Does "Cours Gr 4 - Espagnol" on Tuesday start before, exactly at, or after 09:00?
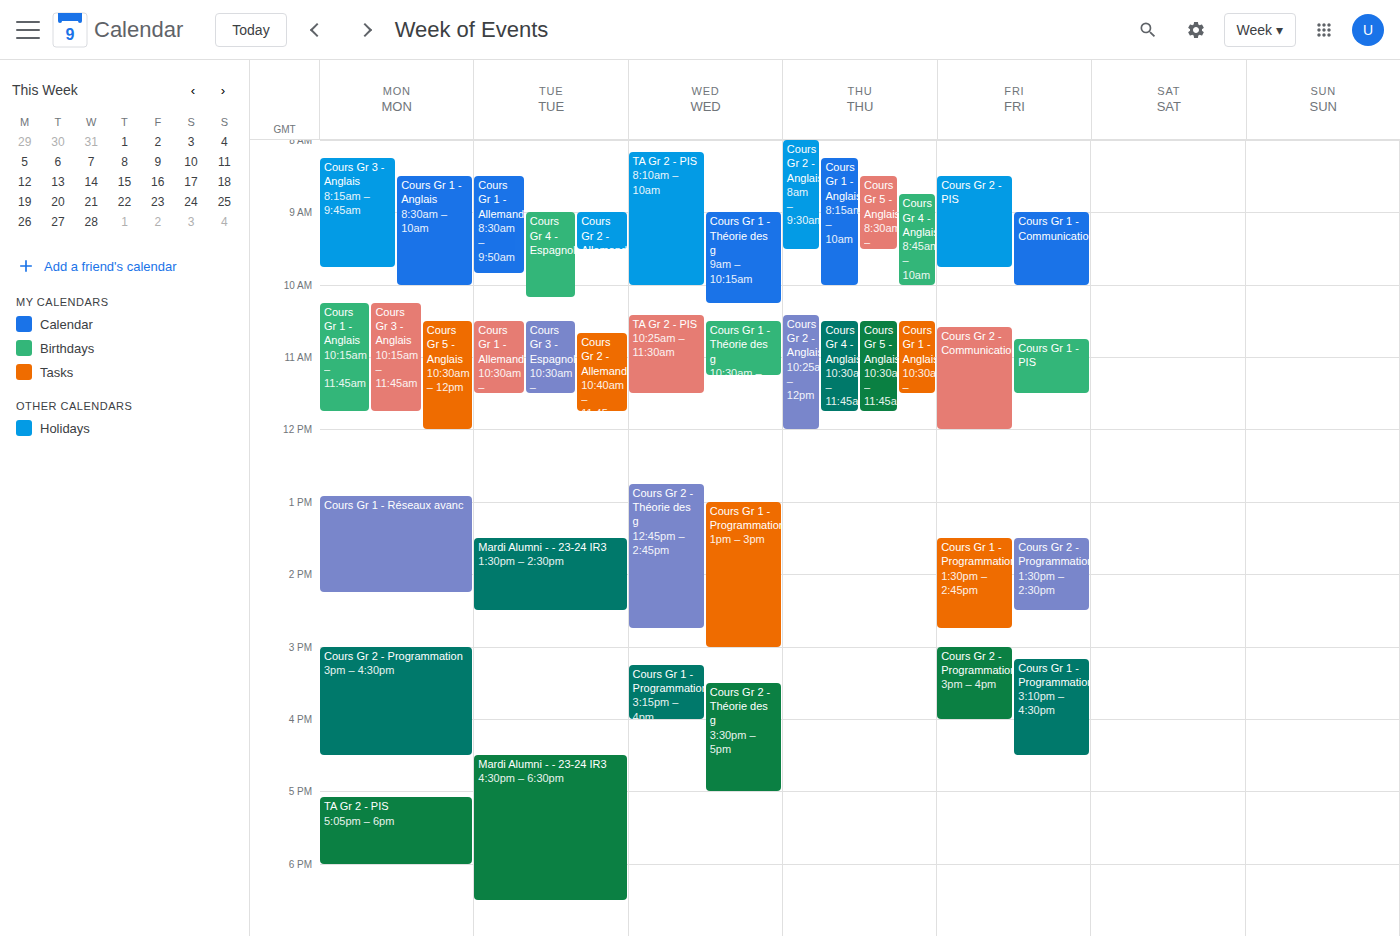
09:00 -- exactly at 09:00, on the 09:00 line.